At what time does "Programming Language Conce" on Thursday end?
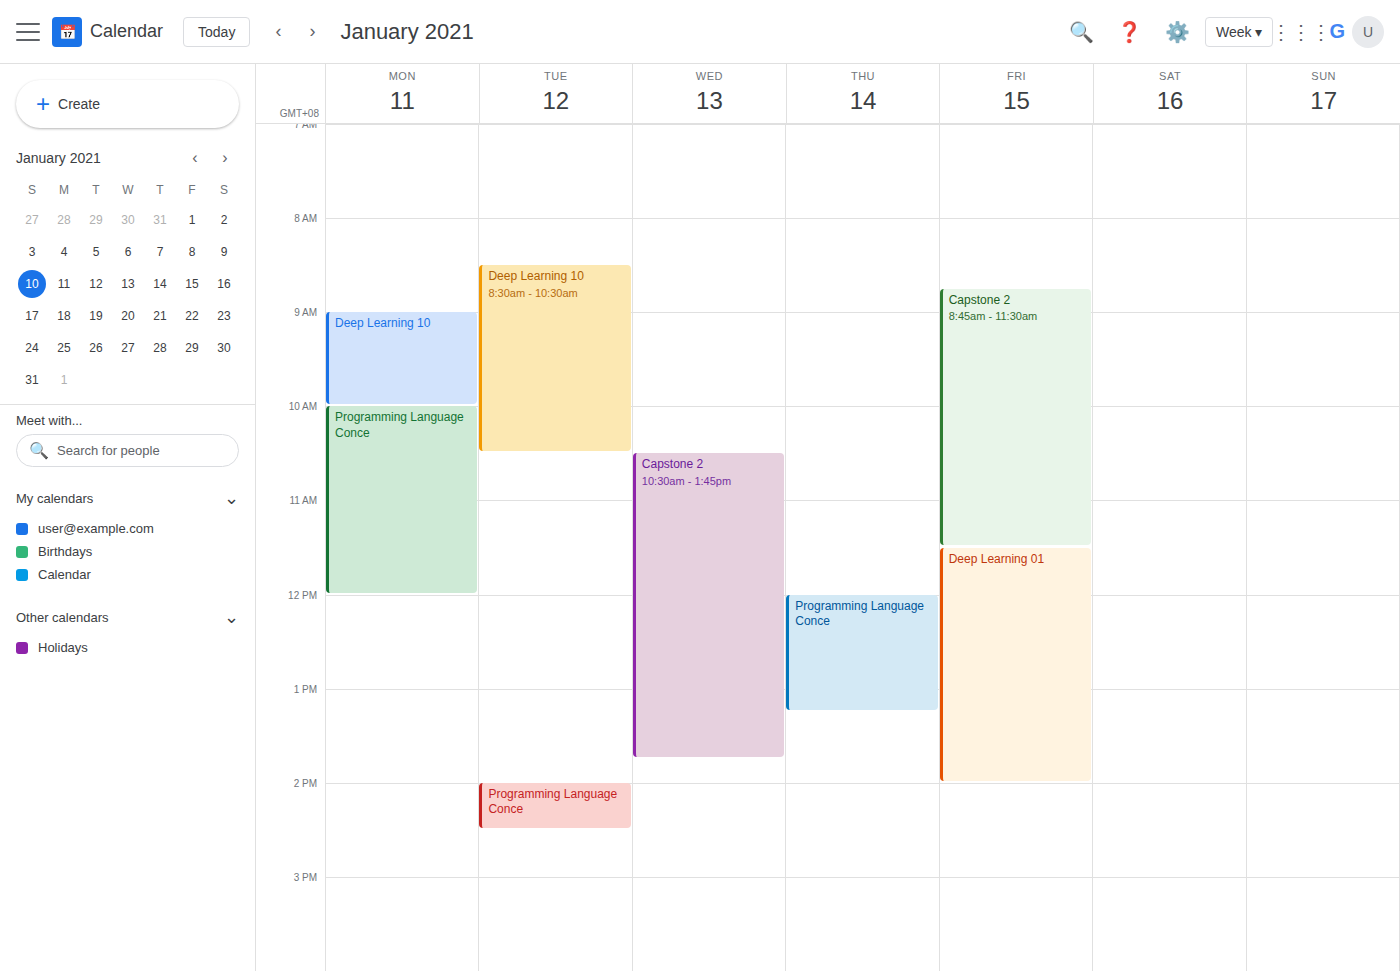
1:15 PM